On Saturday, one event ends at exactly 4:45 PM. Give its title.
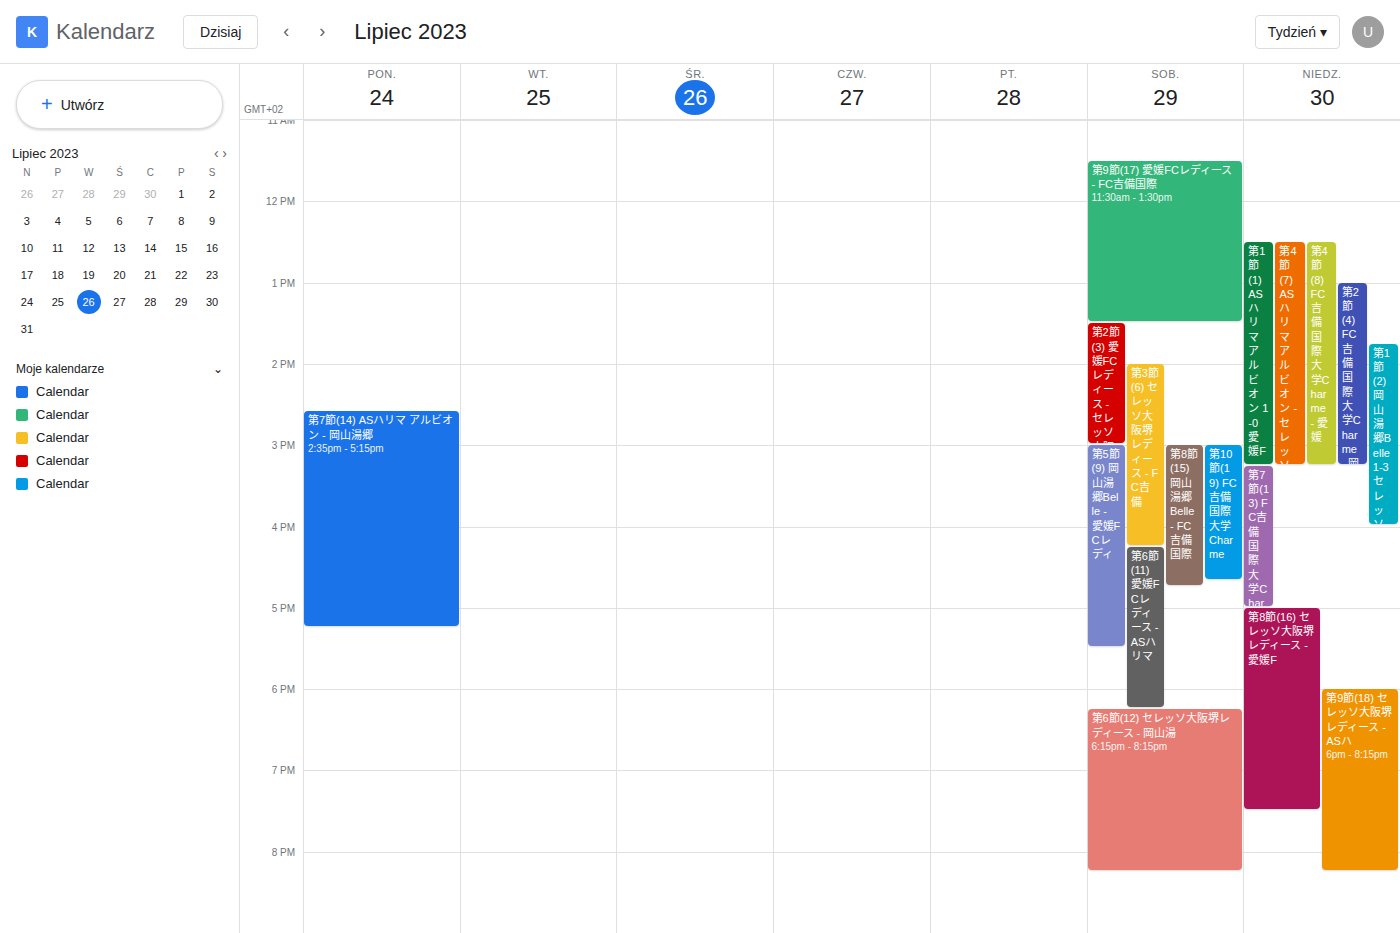
"第8節(15) 岡山湯郷Belle - FC吉備国際"